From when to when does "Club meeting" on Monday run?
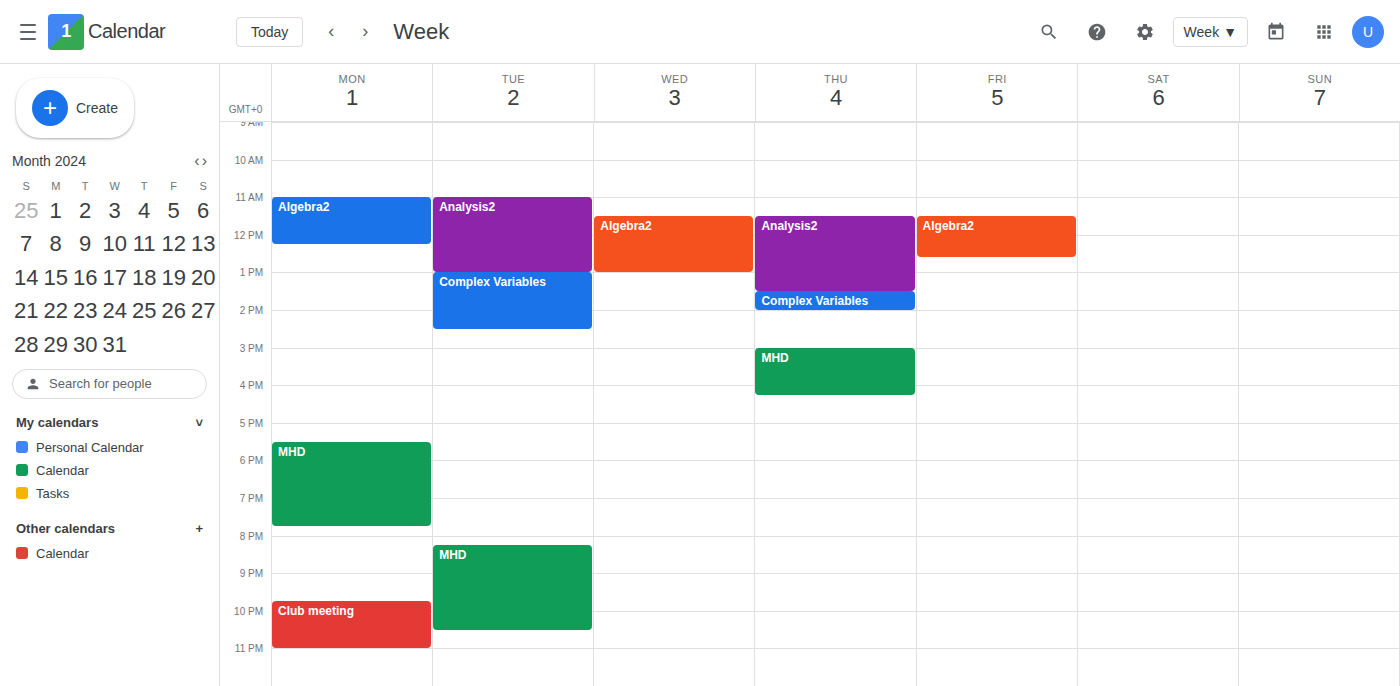
9:45 PM to 11:00 PM